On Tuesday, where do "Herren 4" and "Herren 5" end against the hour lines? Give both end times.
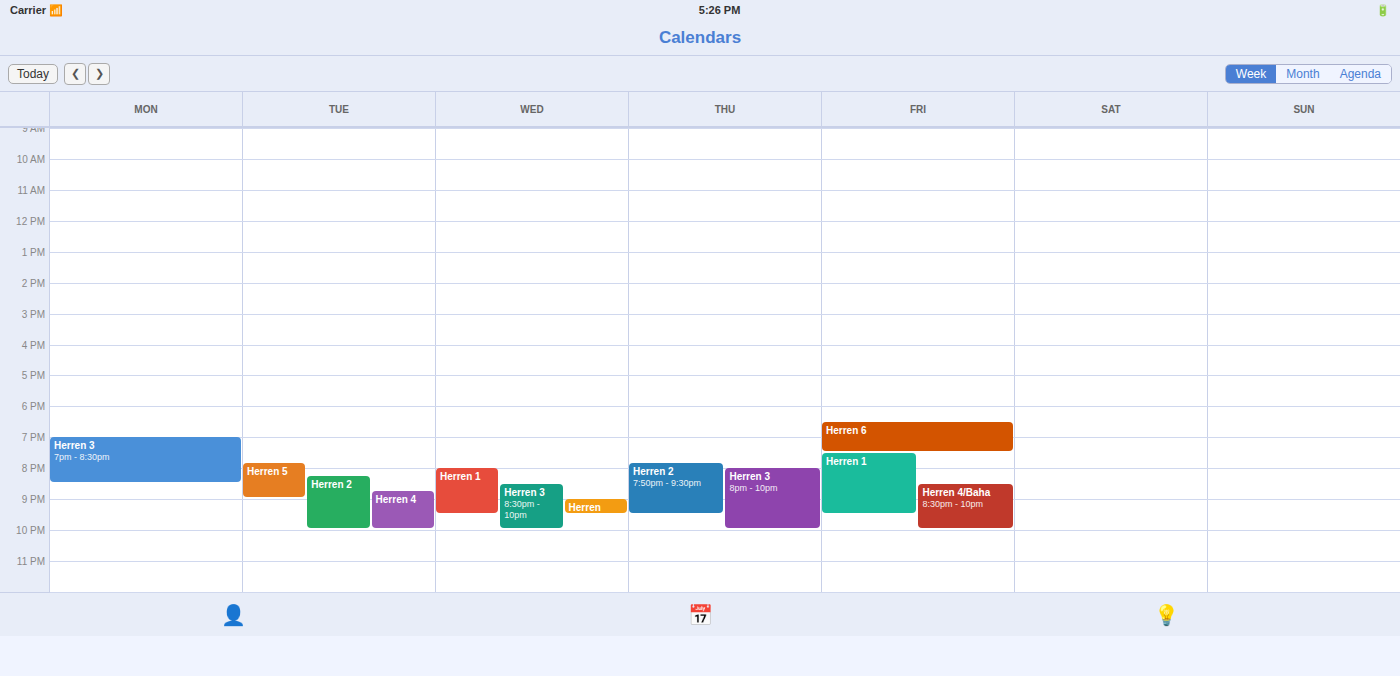
"Herren 4": 10:00 PM, exactly on the 10 PM line. "Herren 5": 9:00 PM, exactly on the 9 PM line.